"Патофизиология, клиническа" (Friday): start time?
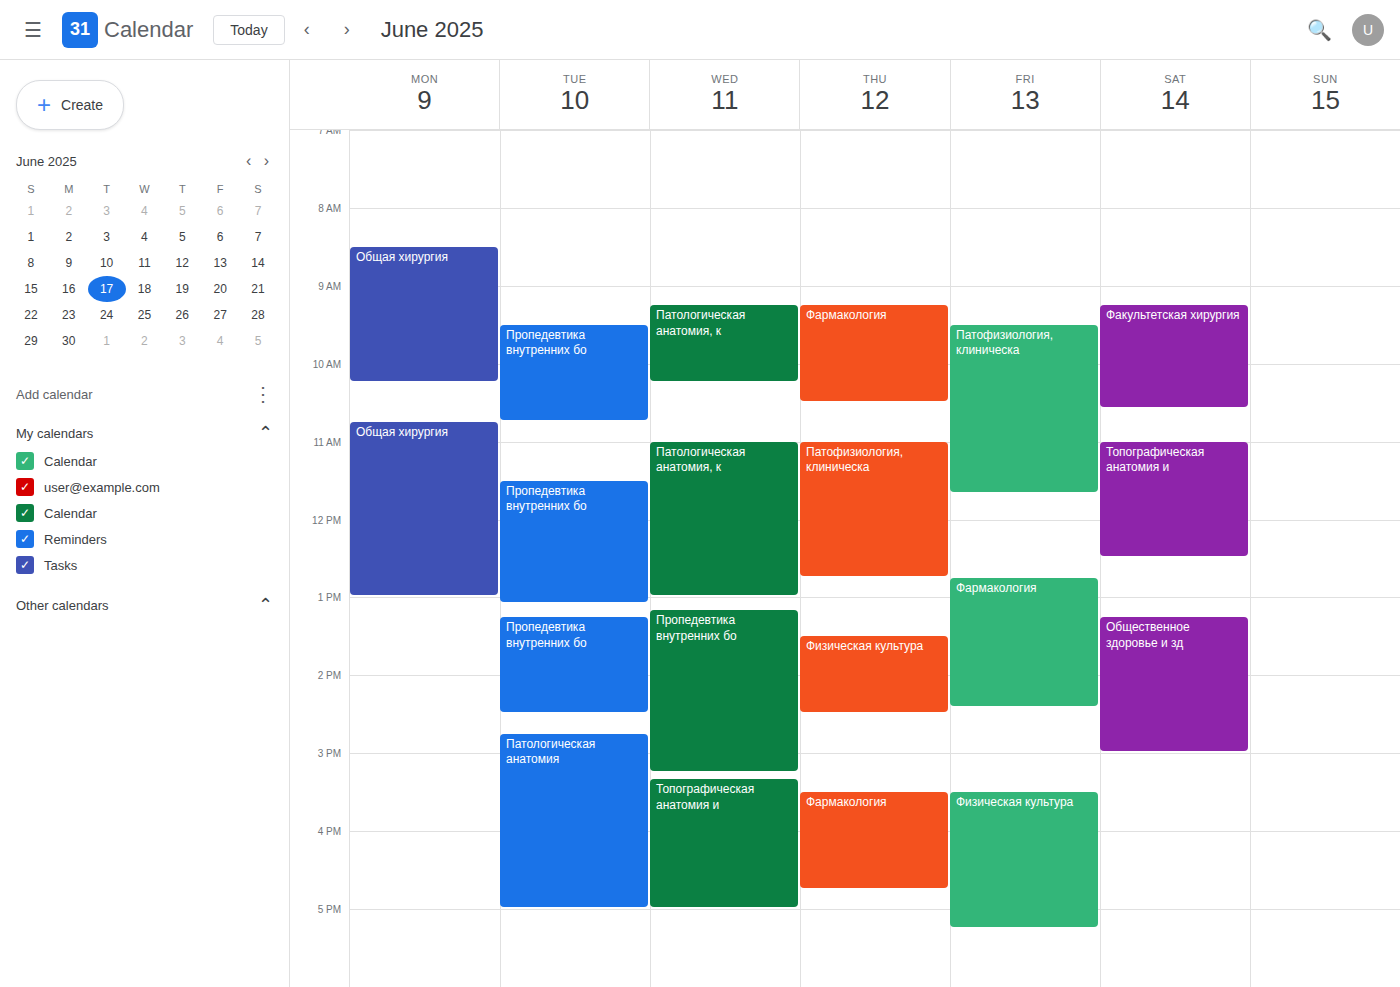
9:30 AM